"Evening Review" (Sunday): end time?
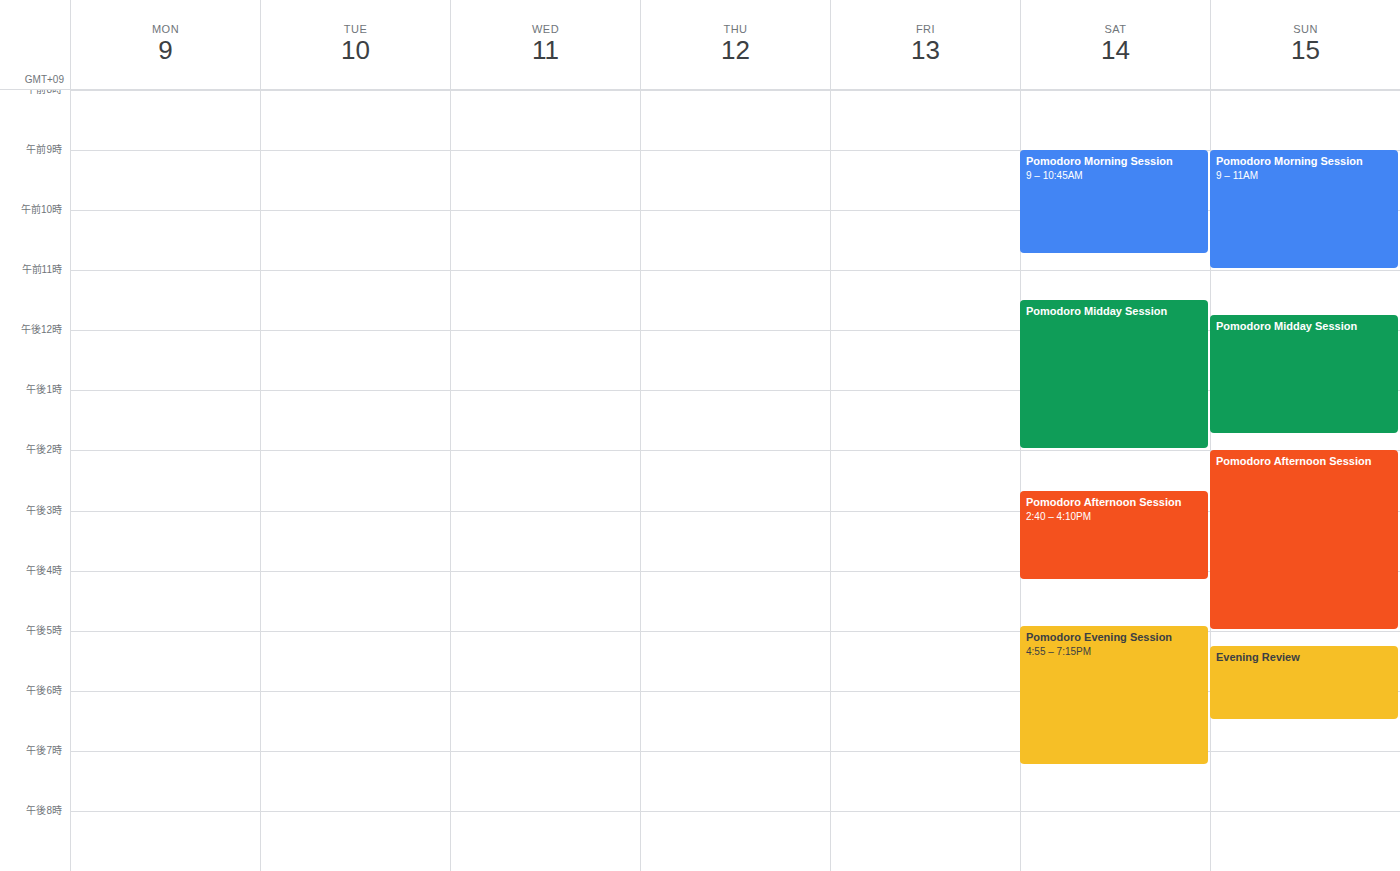
6:30 PM